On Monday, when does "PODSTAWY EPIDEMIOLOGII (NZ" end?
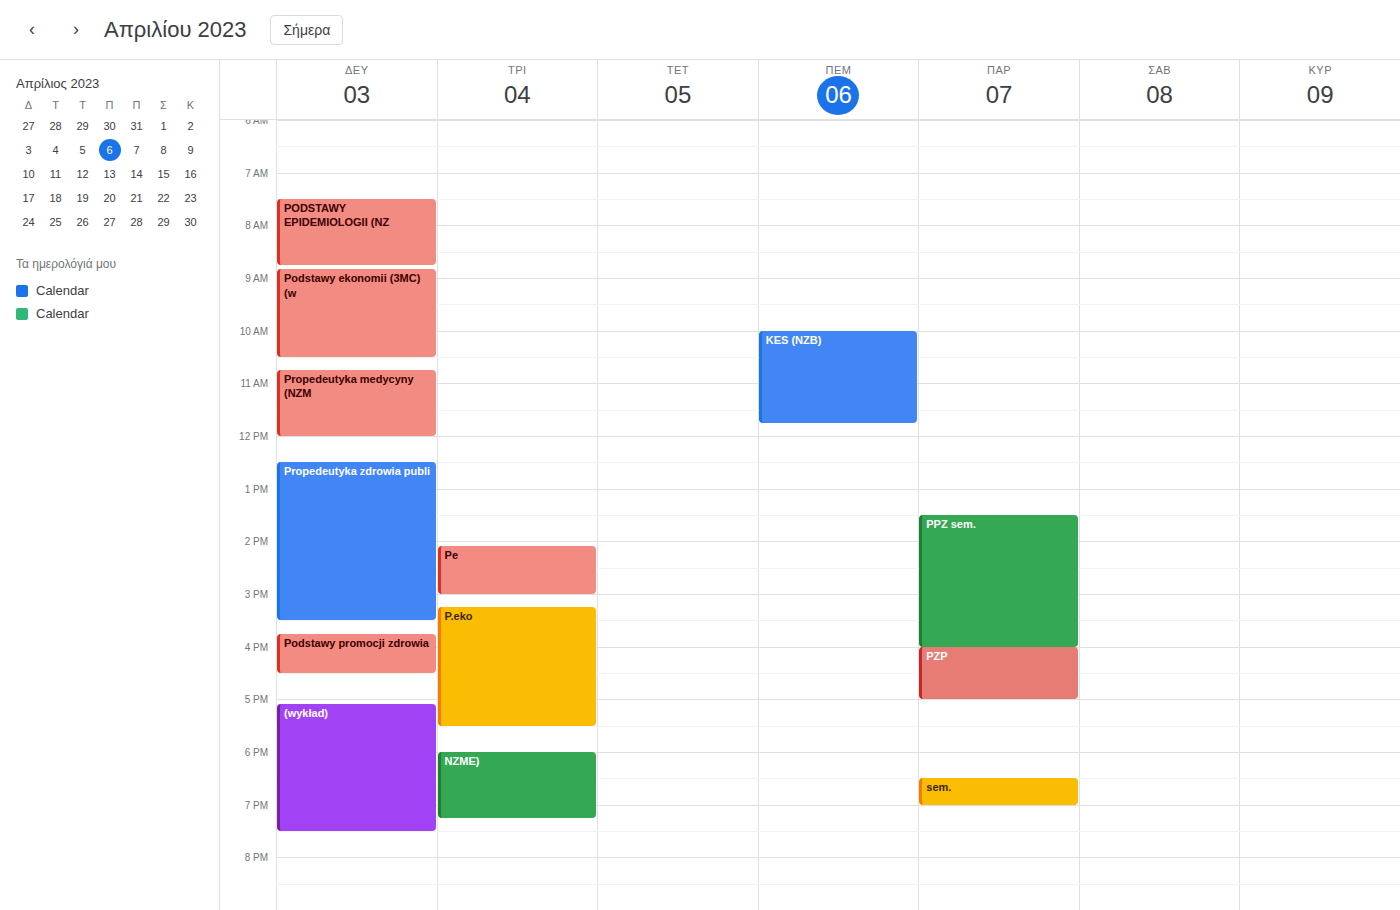
8:45 AM